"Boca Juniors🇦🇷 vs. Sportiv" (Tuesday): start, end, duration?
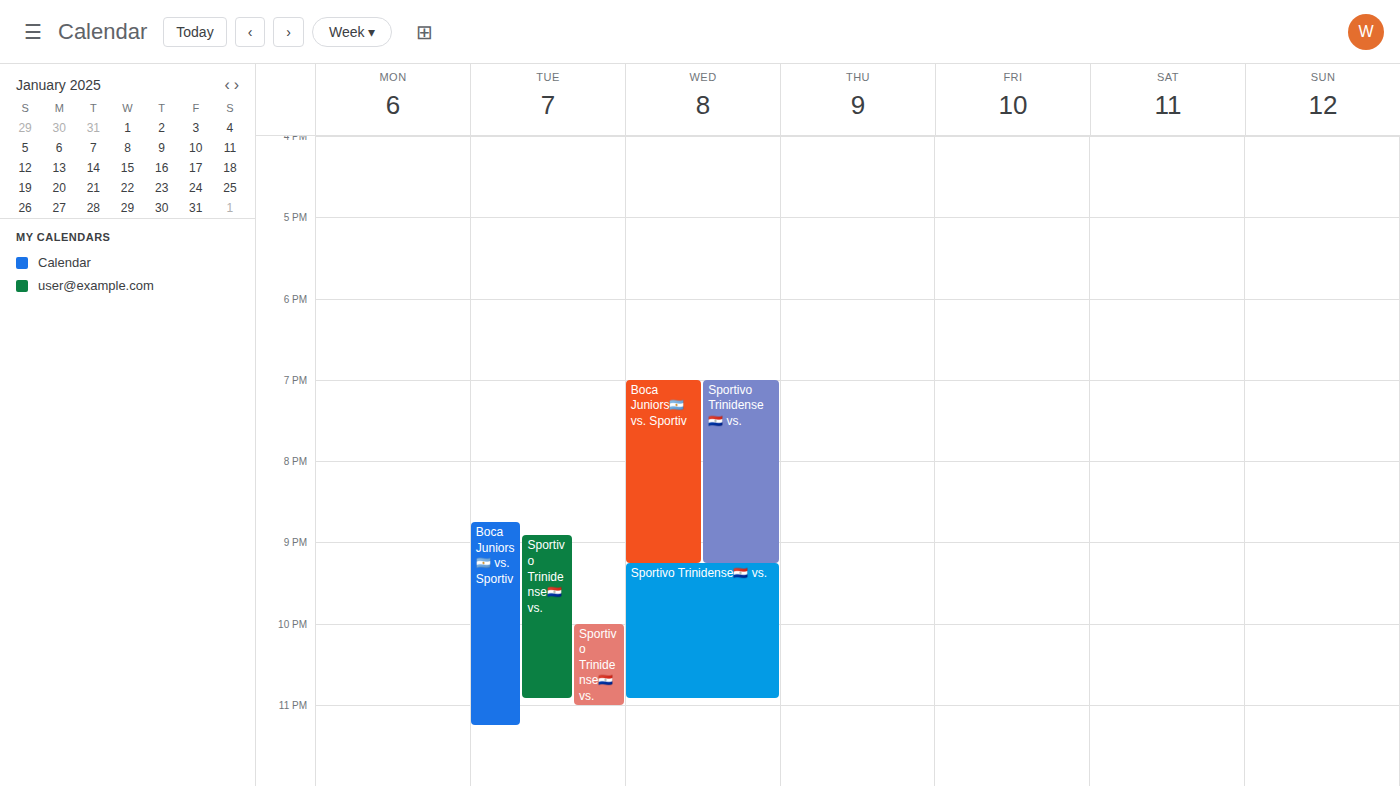
8:45 PM to 11:15 PM, 2 hours 30 minutes